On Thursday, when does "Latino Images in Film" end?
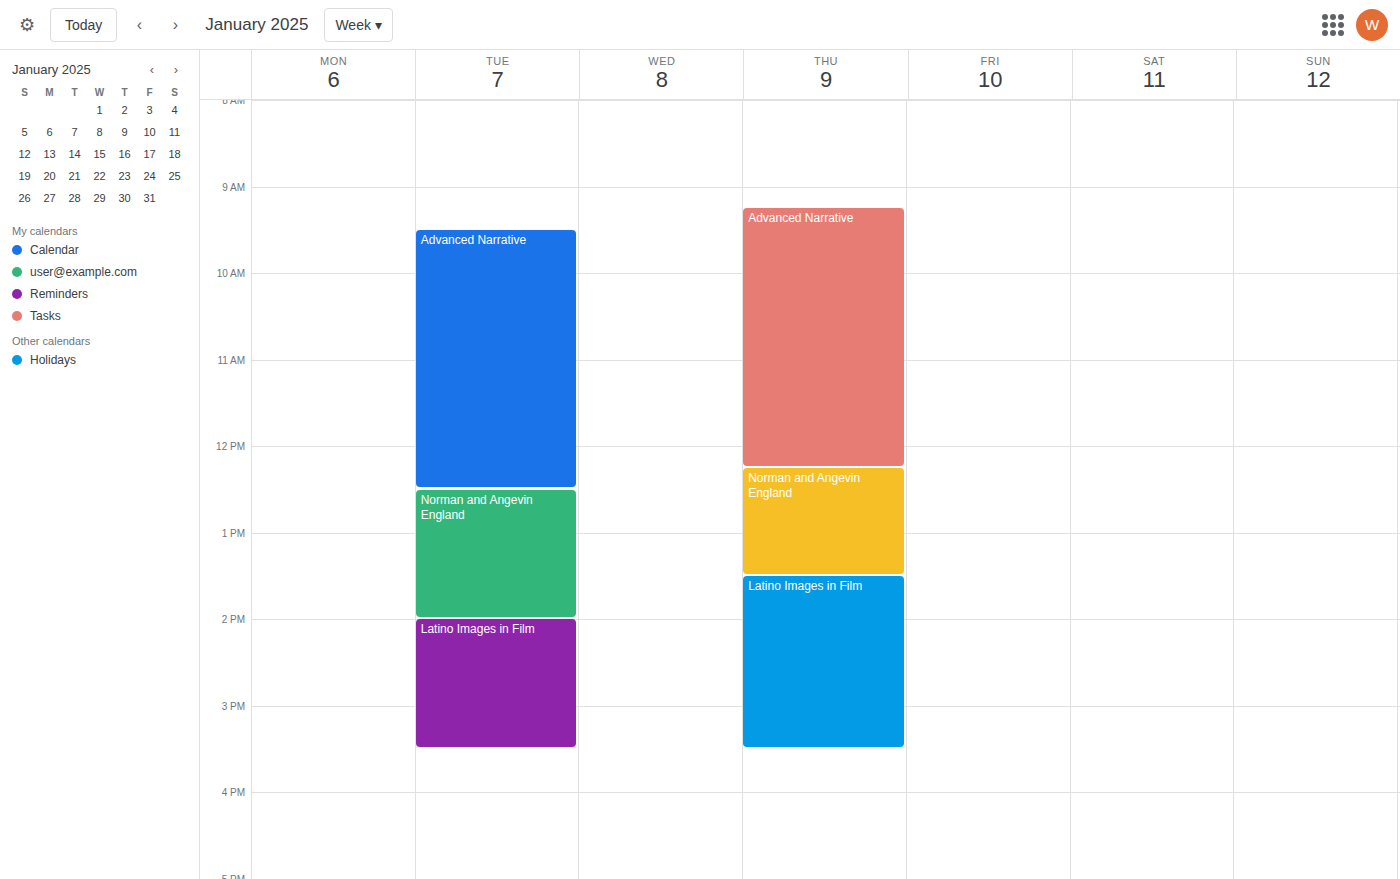
3:30 PM